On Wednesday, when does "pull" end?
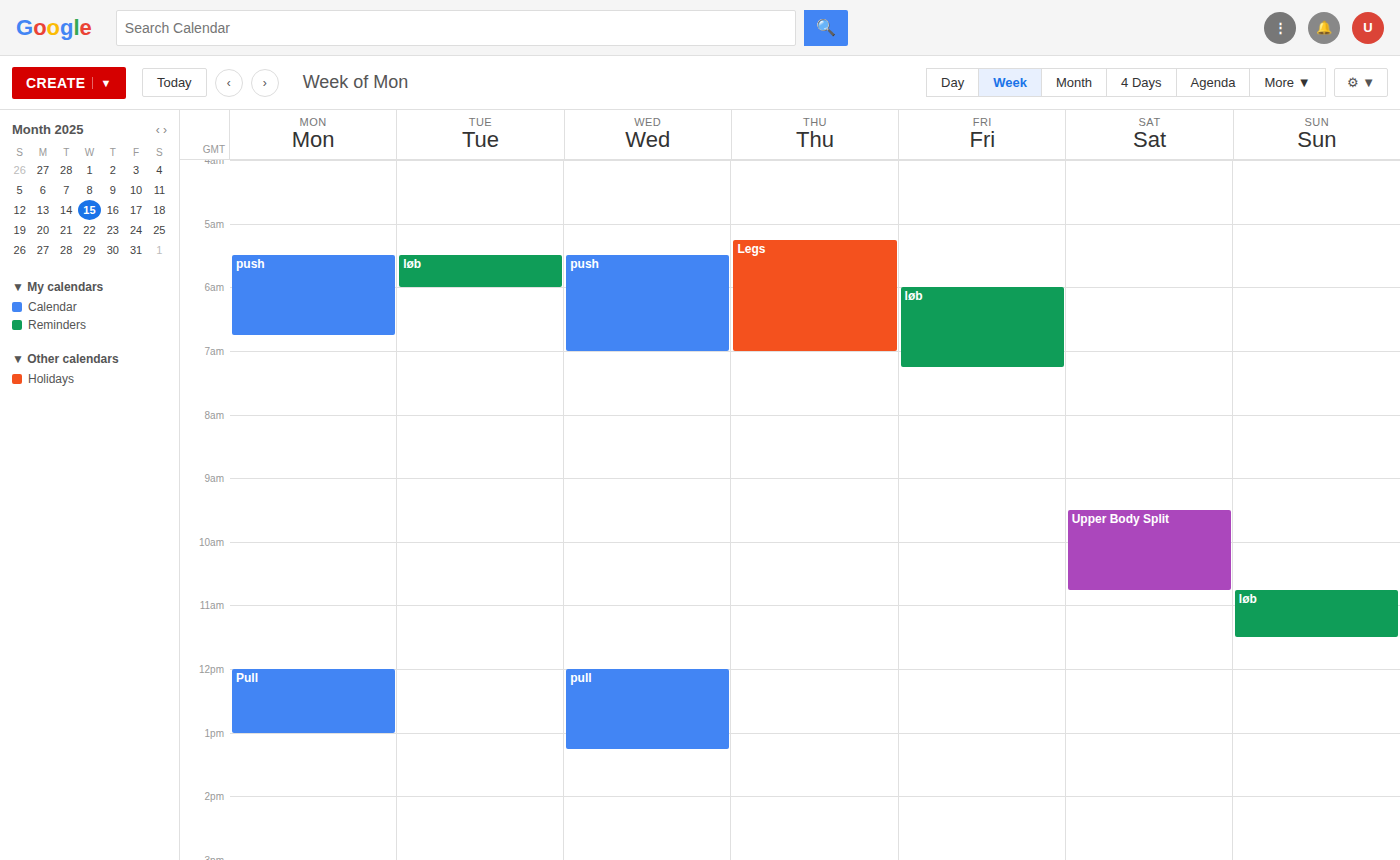
1:15 PM